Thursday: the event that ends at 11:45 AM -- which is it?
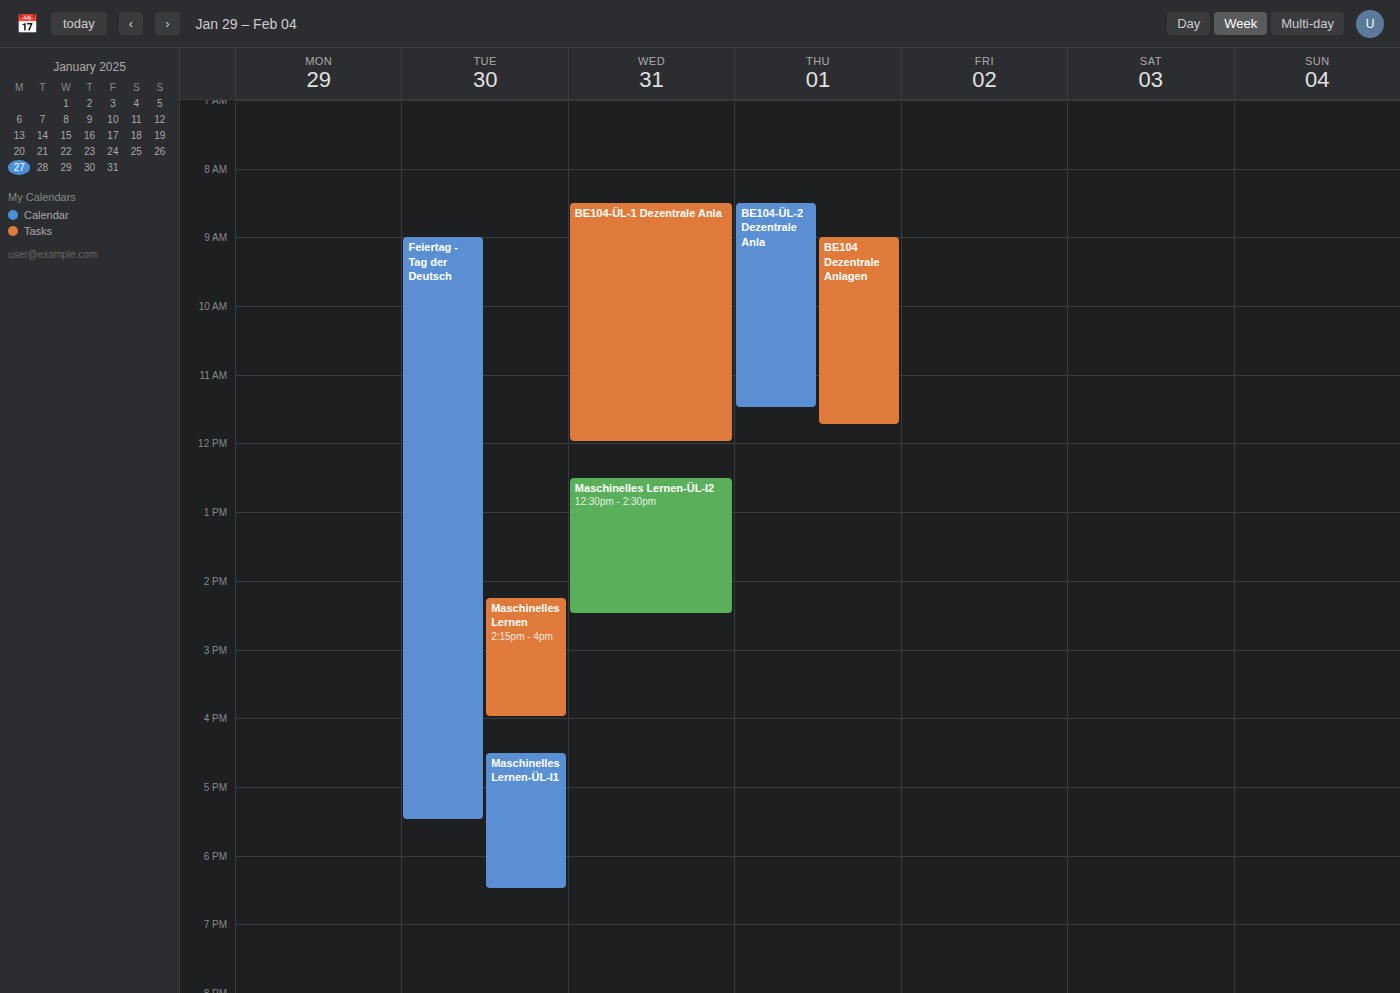
"BE104 Dezentrale Anlagen"